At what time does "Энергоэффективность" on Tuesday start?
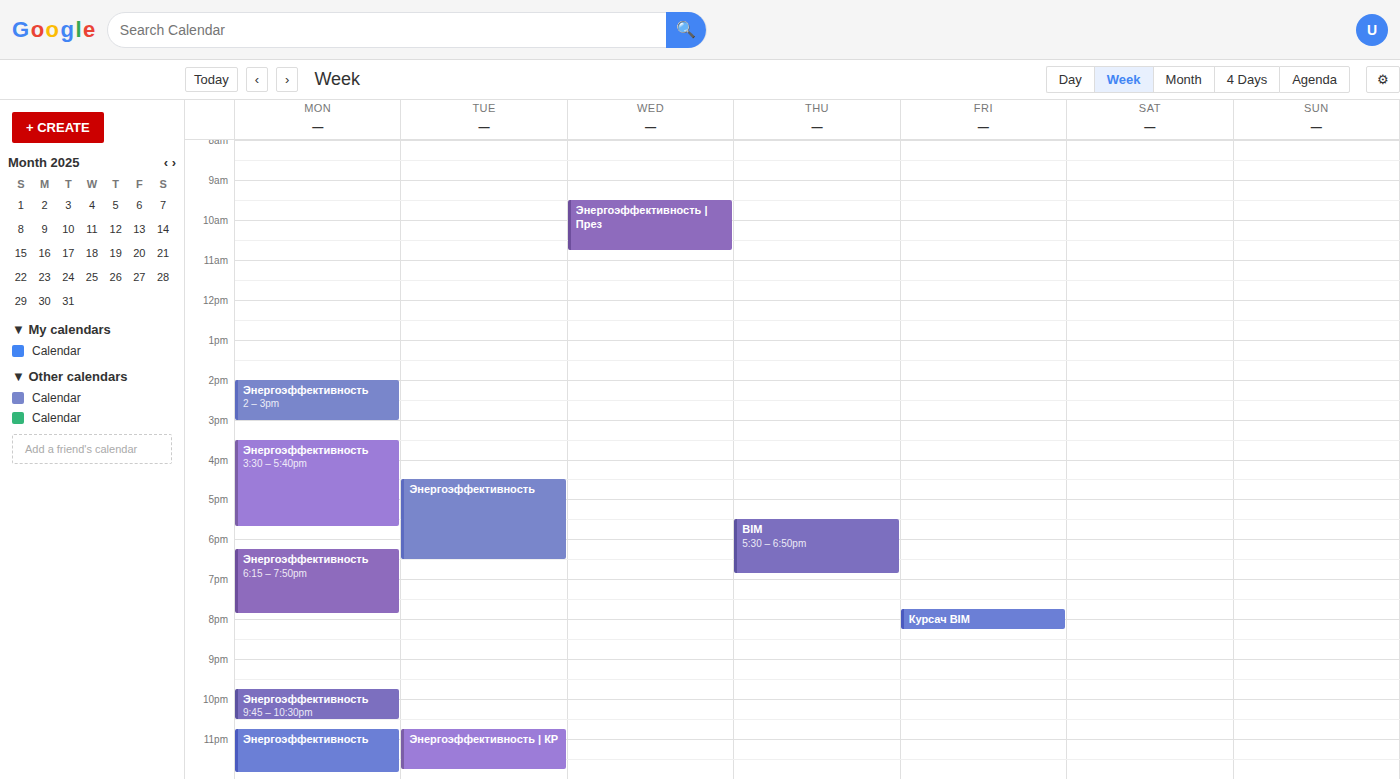
4:30 PM